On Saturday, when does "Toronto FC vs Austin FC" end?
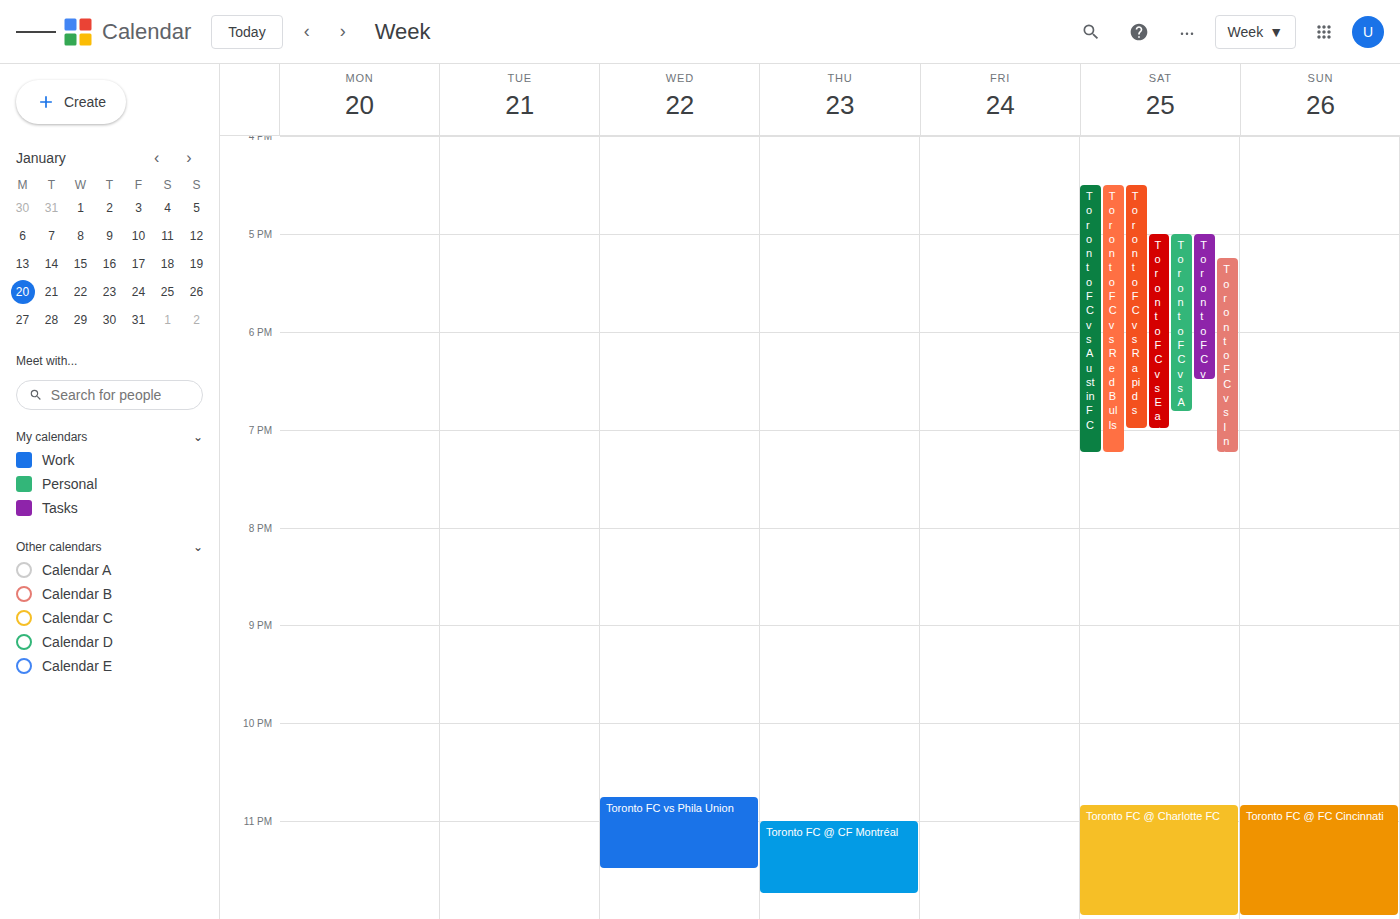
7:15 PM